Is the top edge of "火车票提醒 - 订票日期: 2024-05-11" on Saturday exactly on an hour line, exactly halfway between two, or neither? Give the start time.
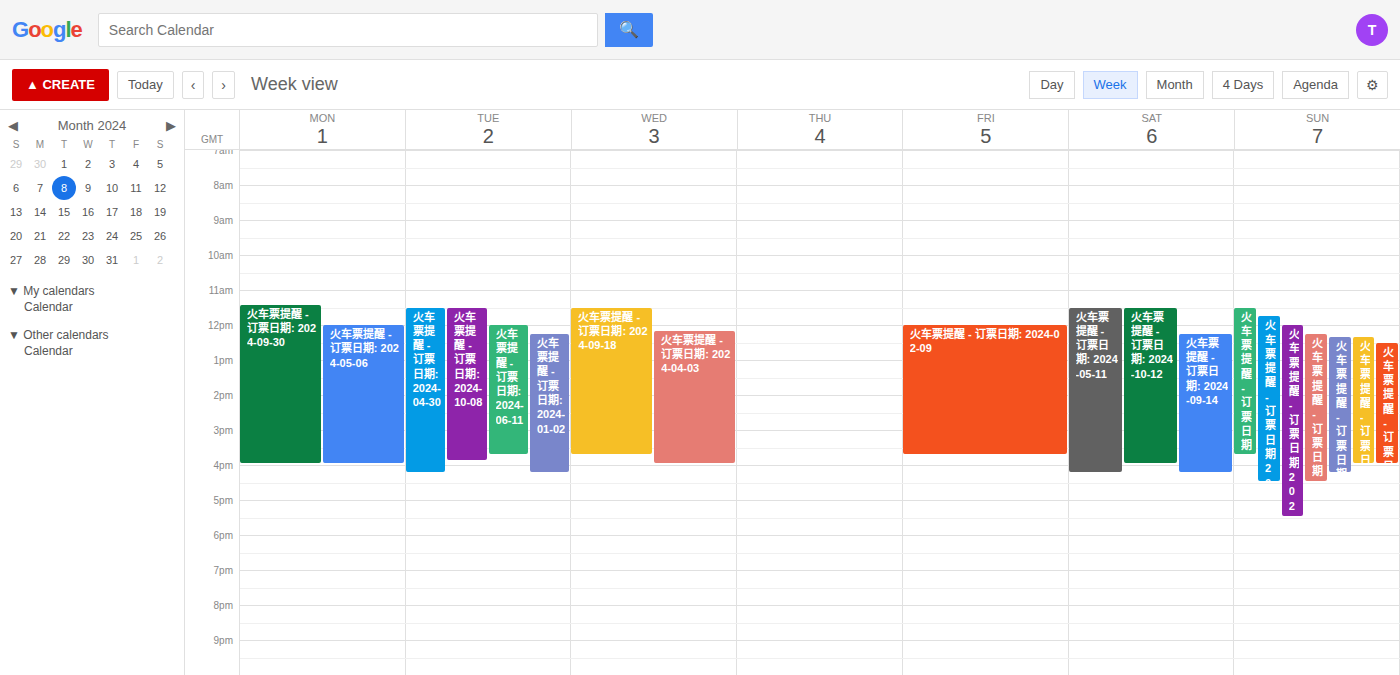
11:30 -- halfway between the 11:00 and 12:00 lines.